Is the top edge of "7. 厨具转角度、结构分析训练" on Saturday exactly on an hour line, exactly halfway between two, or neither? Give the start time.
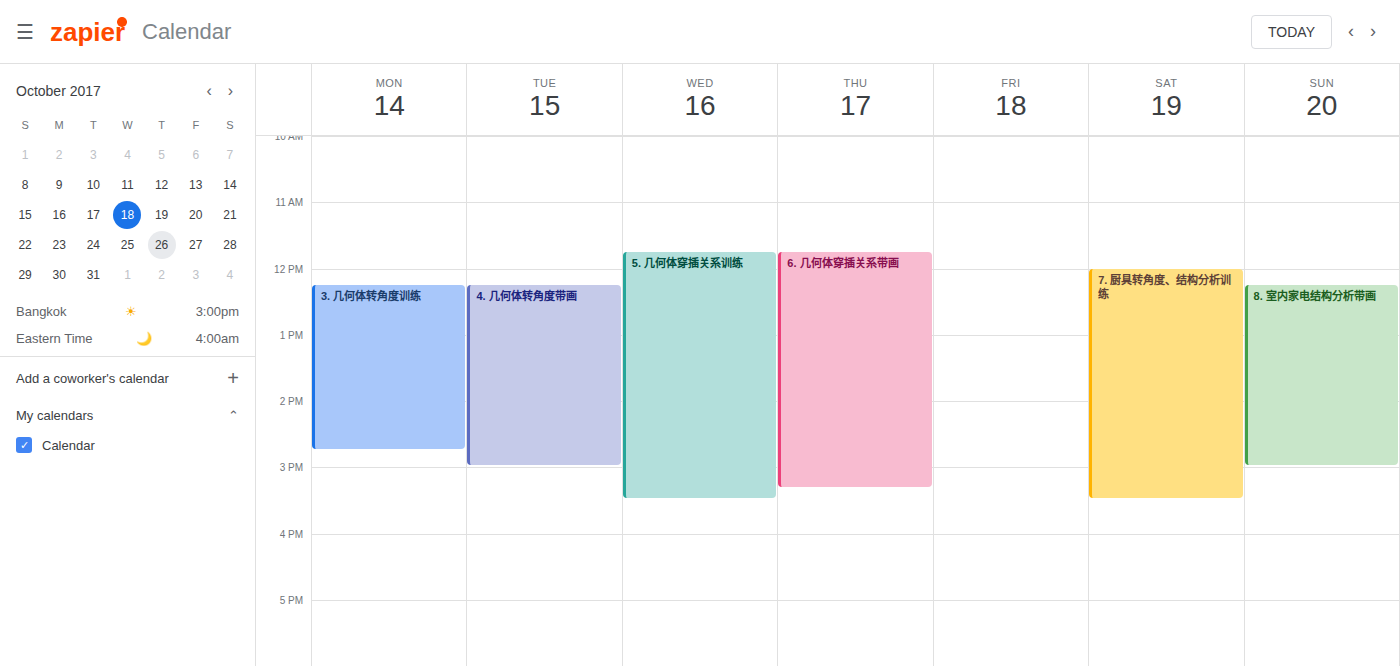
12:00 -- exactly on the 12:00 line.